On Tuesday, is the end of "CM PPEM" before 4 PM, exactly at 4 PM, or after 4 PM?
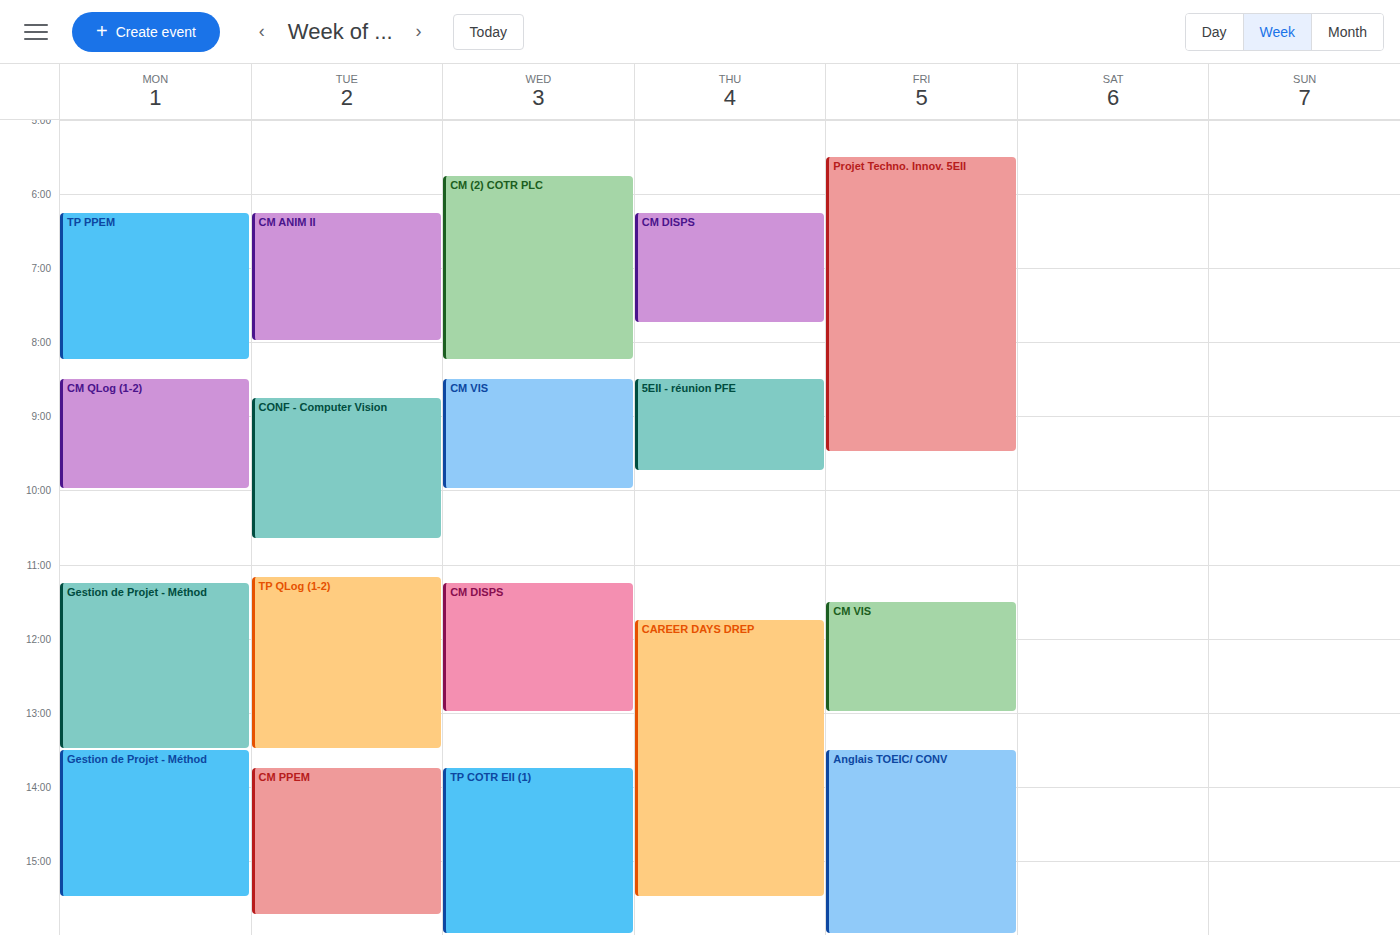
3:45 PM -- before 4 PM, 15 minutes above the 4 PM line.